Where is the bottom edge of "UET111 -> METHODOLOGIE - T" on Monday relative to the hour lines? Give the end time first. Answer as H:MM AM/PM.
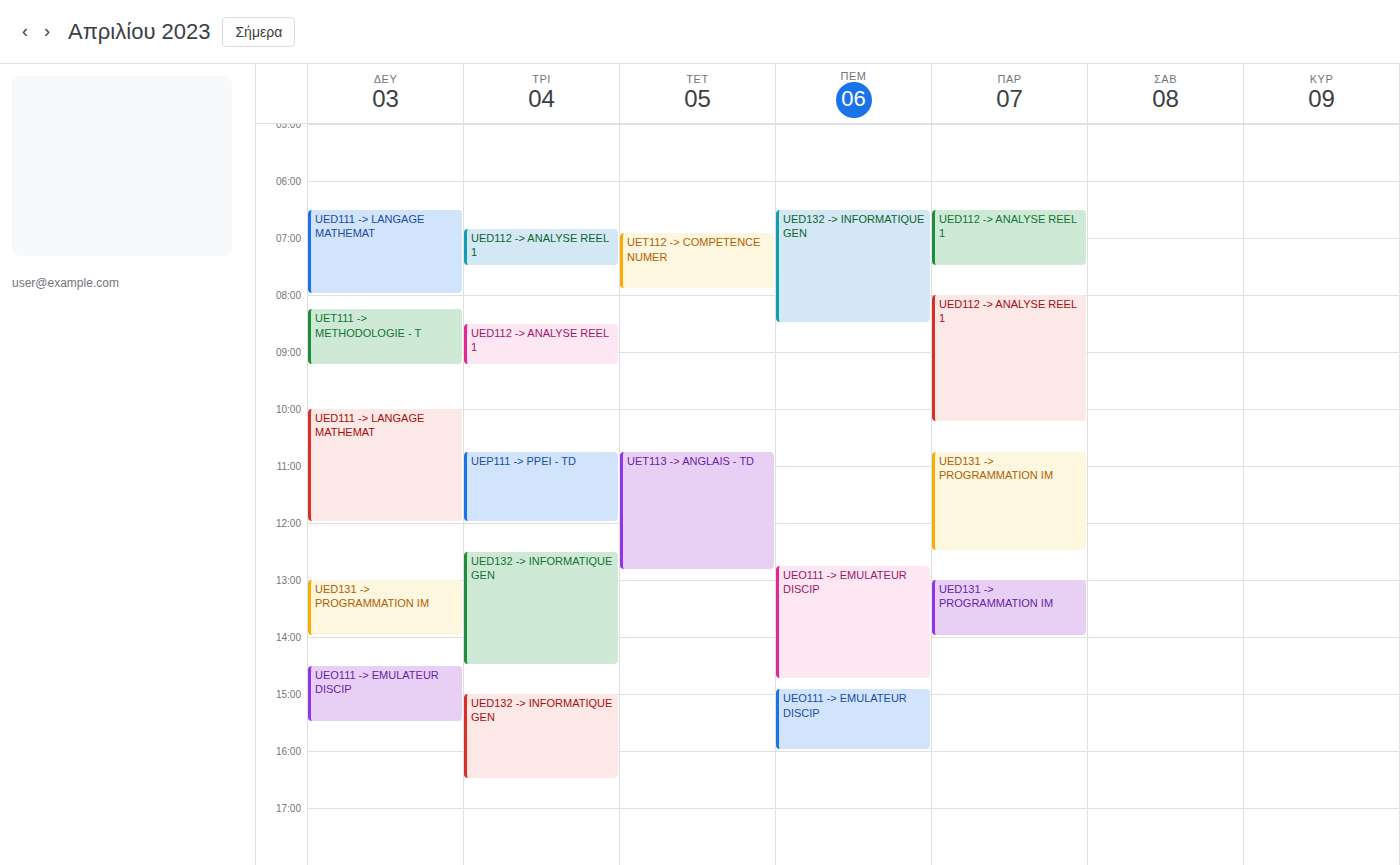
9:15 AM -- neither: a quarter of the way from the 9 AM line to the 10 AM line.